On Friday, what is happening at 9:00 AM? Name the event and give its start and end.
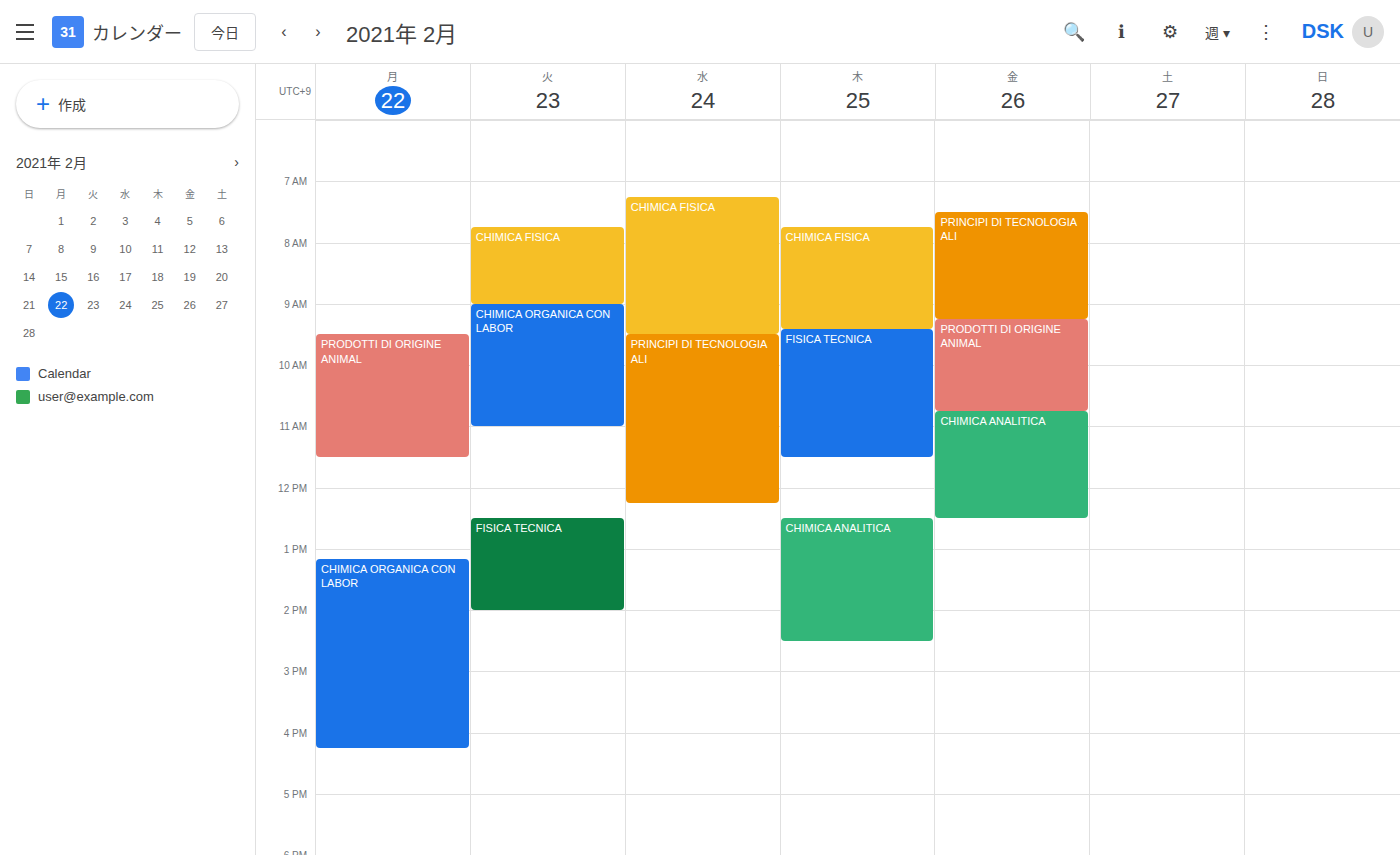
"PRINCIPI DI TECNOLOGIA ALI", 7:30 AM to 9:15 AM